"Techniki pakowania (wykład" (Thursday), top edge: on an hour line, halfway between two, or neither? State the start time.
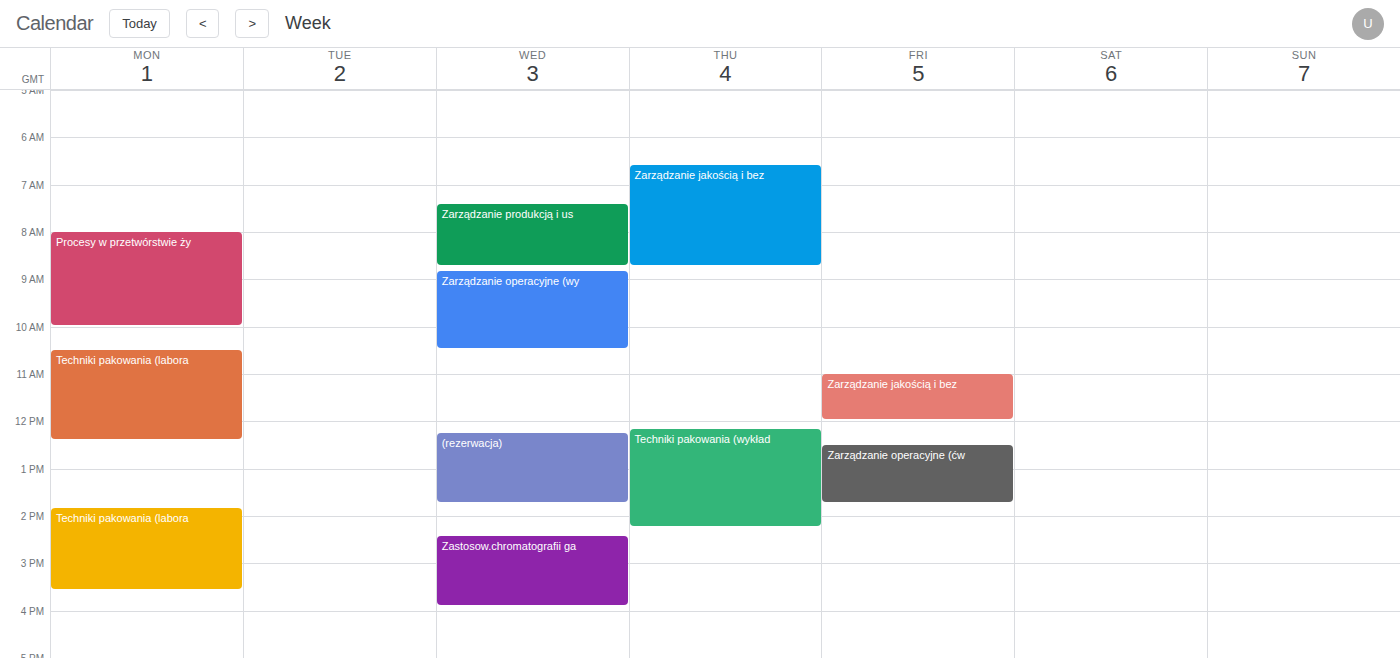
12:10 PM -- neither: 10 minutes below the 12 PM line and 50 minutes above the 1 PM line.